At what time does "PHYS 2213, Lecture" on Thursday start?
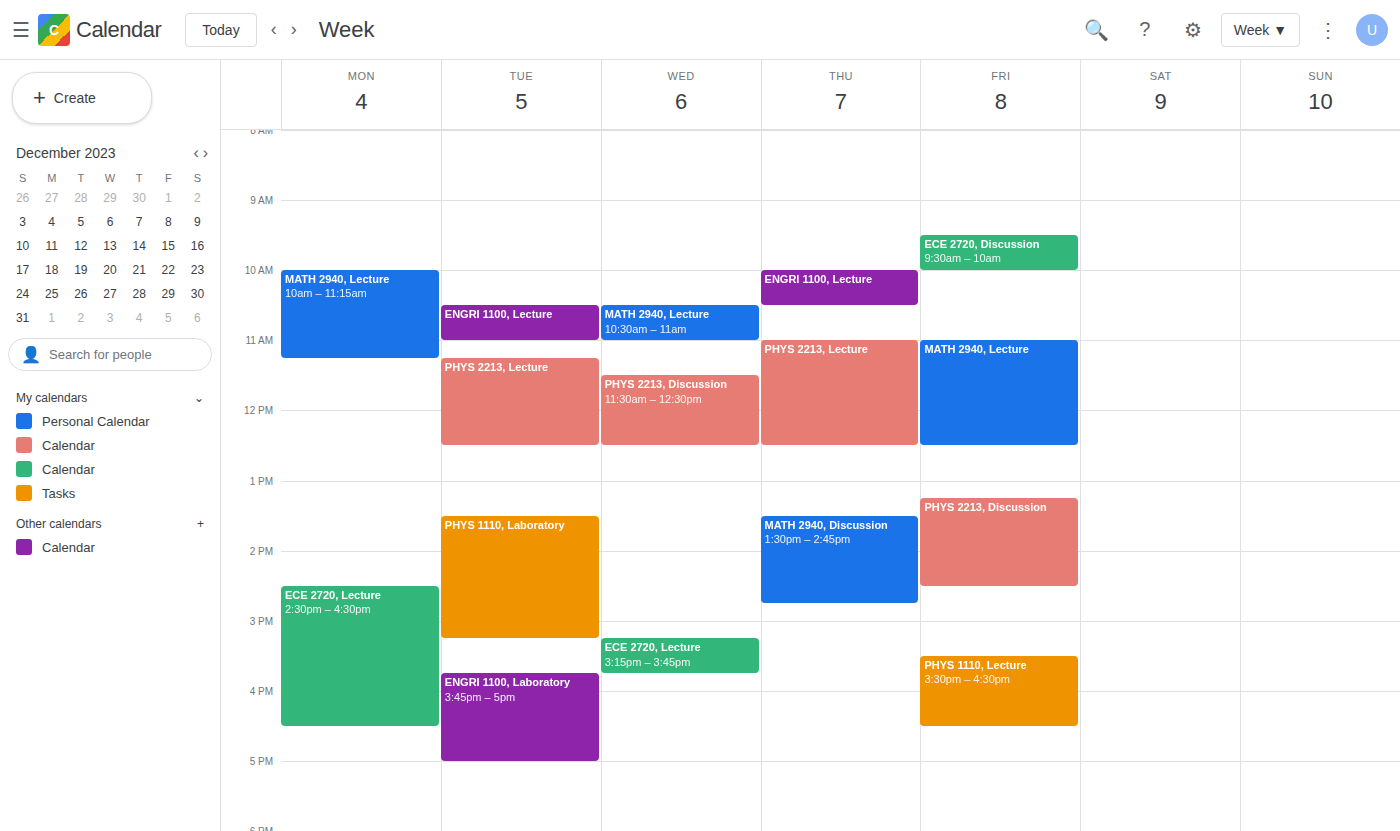
11:00 AM